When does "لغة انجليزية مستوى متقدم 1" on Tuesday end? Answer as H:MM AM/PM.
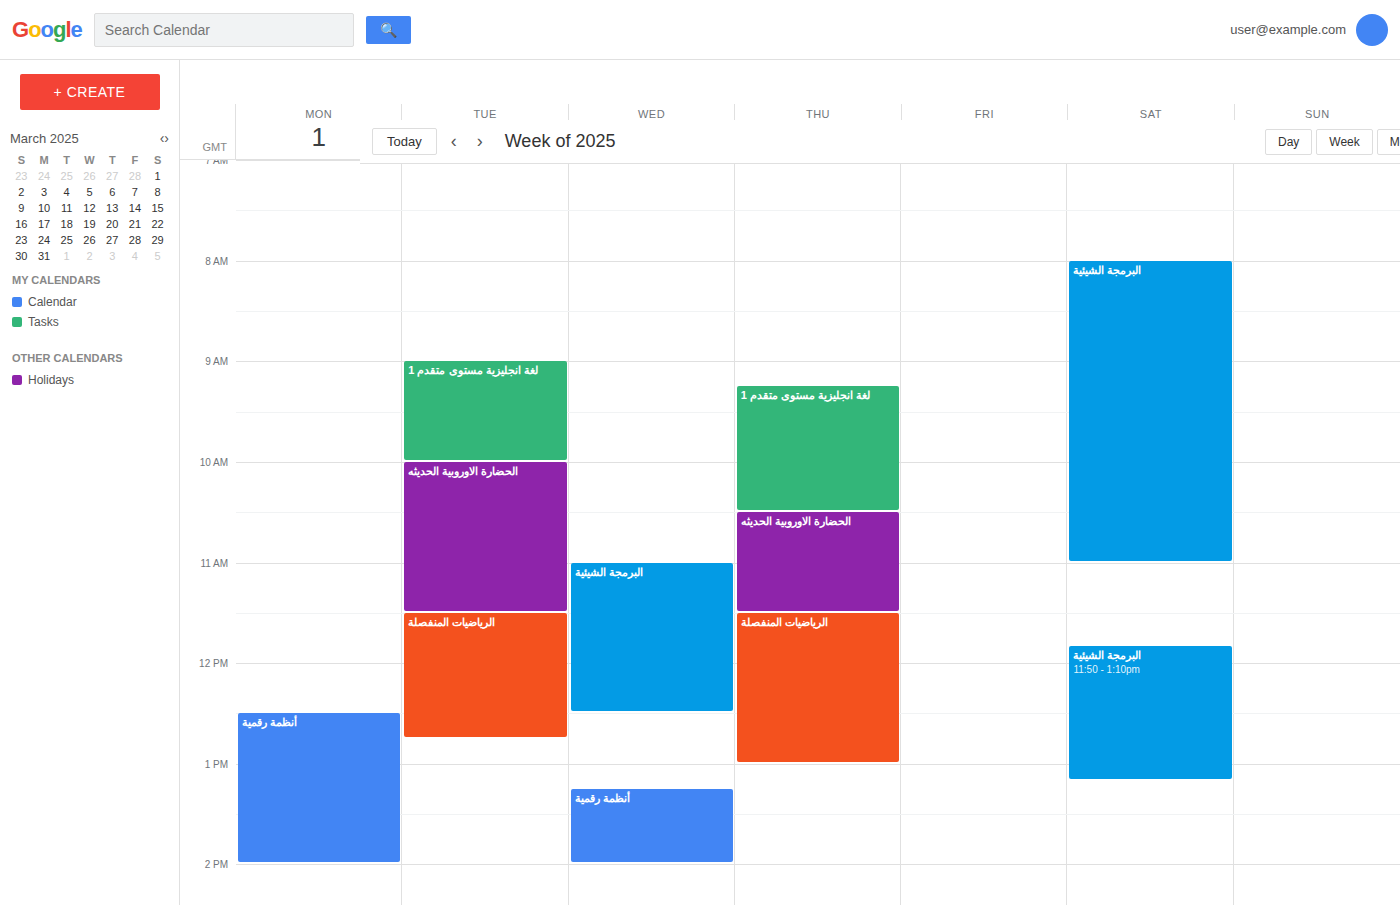
10:00 AM